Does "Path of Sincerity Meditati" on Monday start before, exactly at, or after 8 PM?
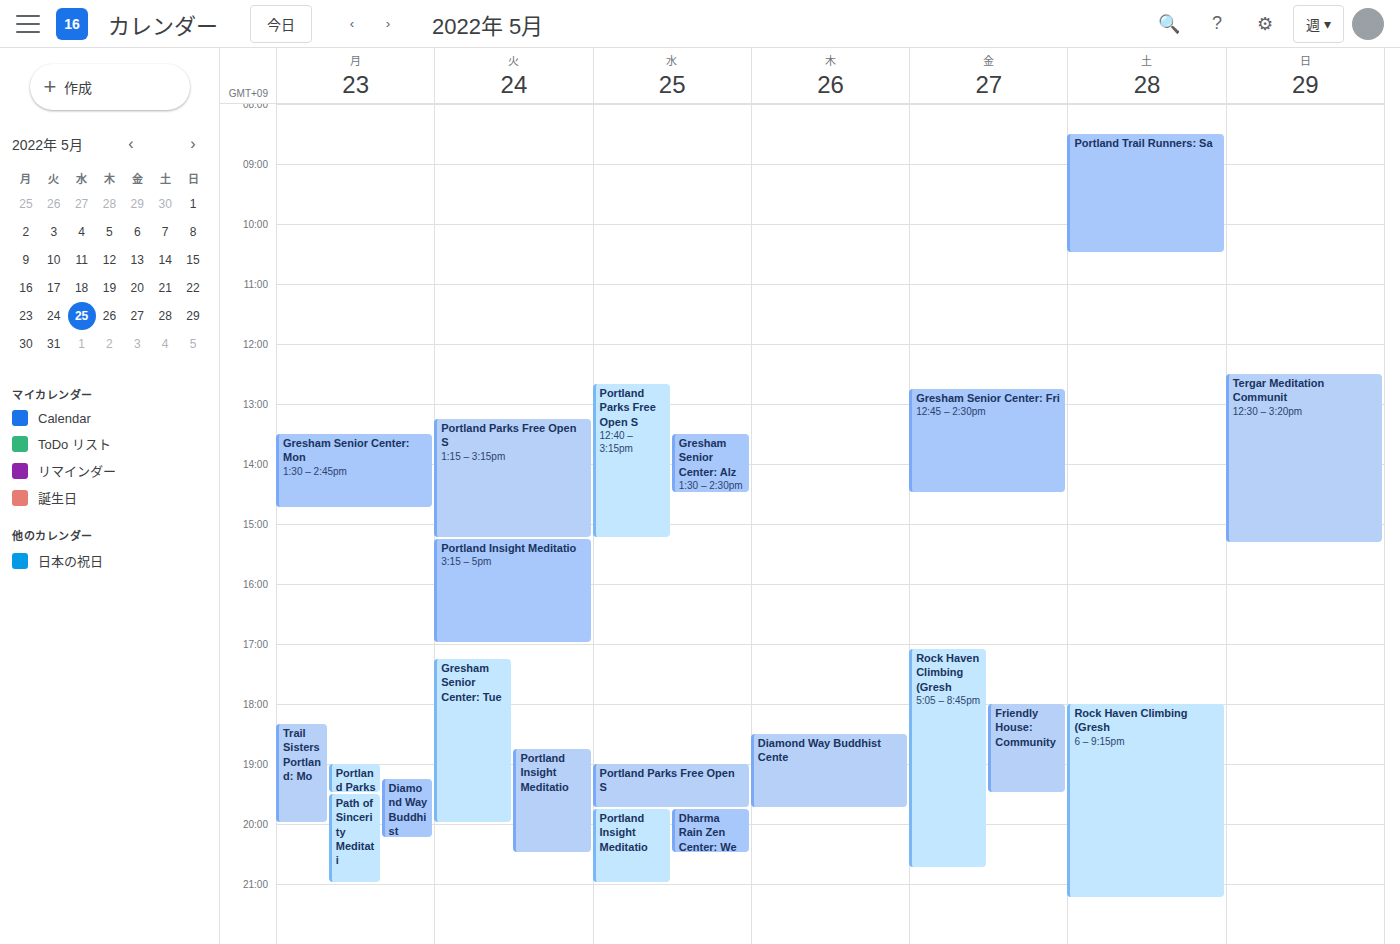
7:30 PM -- before 8 PM, 30 minutes above the 8 PM line.